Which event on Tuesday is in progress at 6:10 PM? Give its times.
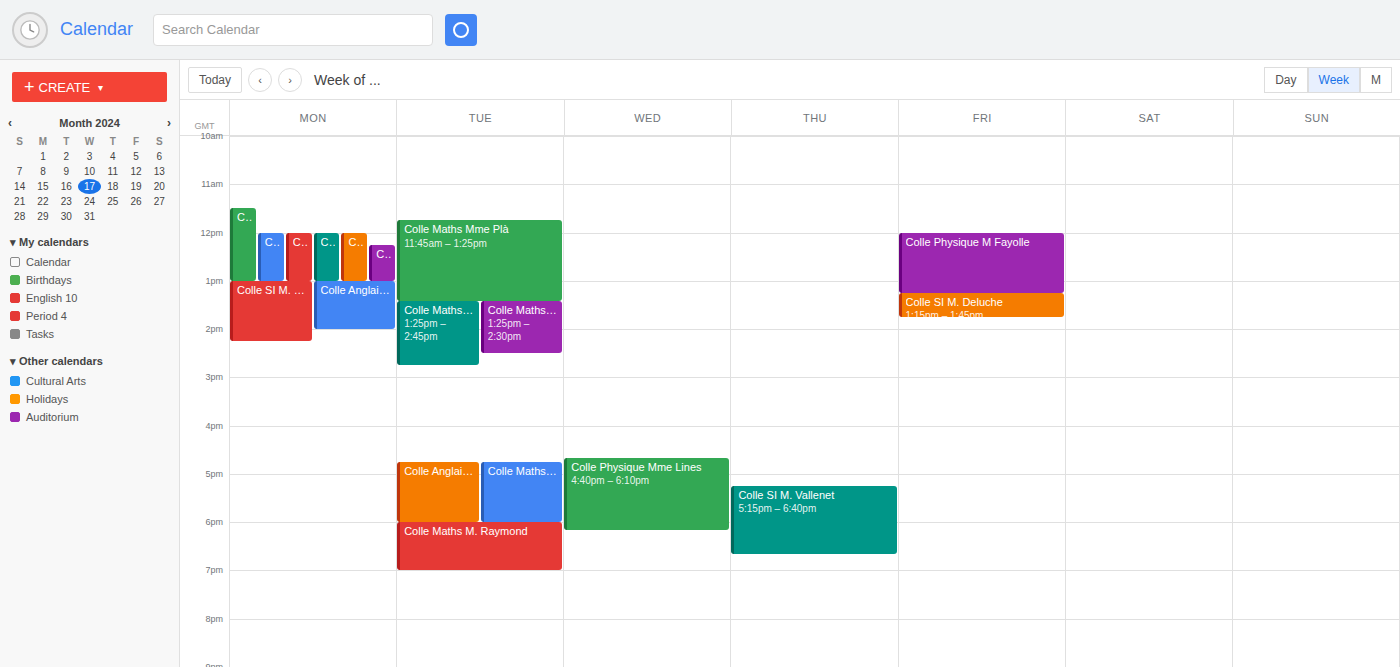
"Colle Maths M. Raymond", 6:00 PM to 7:00 PM